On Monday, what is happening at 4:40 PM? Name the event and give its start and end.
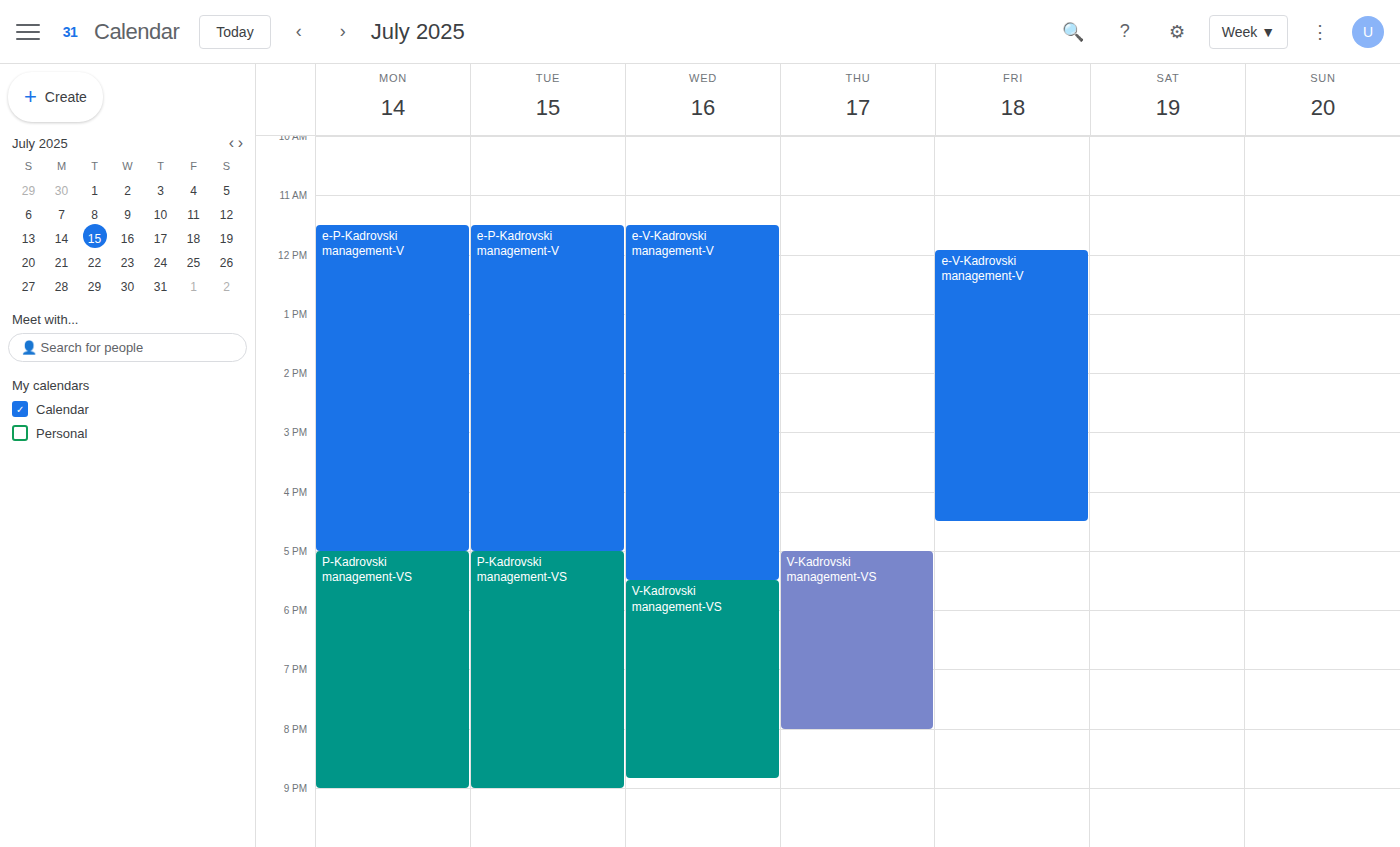
"e-P-Kadrovski management-V", 11:30 AM to 5:00 PM